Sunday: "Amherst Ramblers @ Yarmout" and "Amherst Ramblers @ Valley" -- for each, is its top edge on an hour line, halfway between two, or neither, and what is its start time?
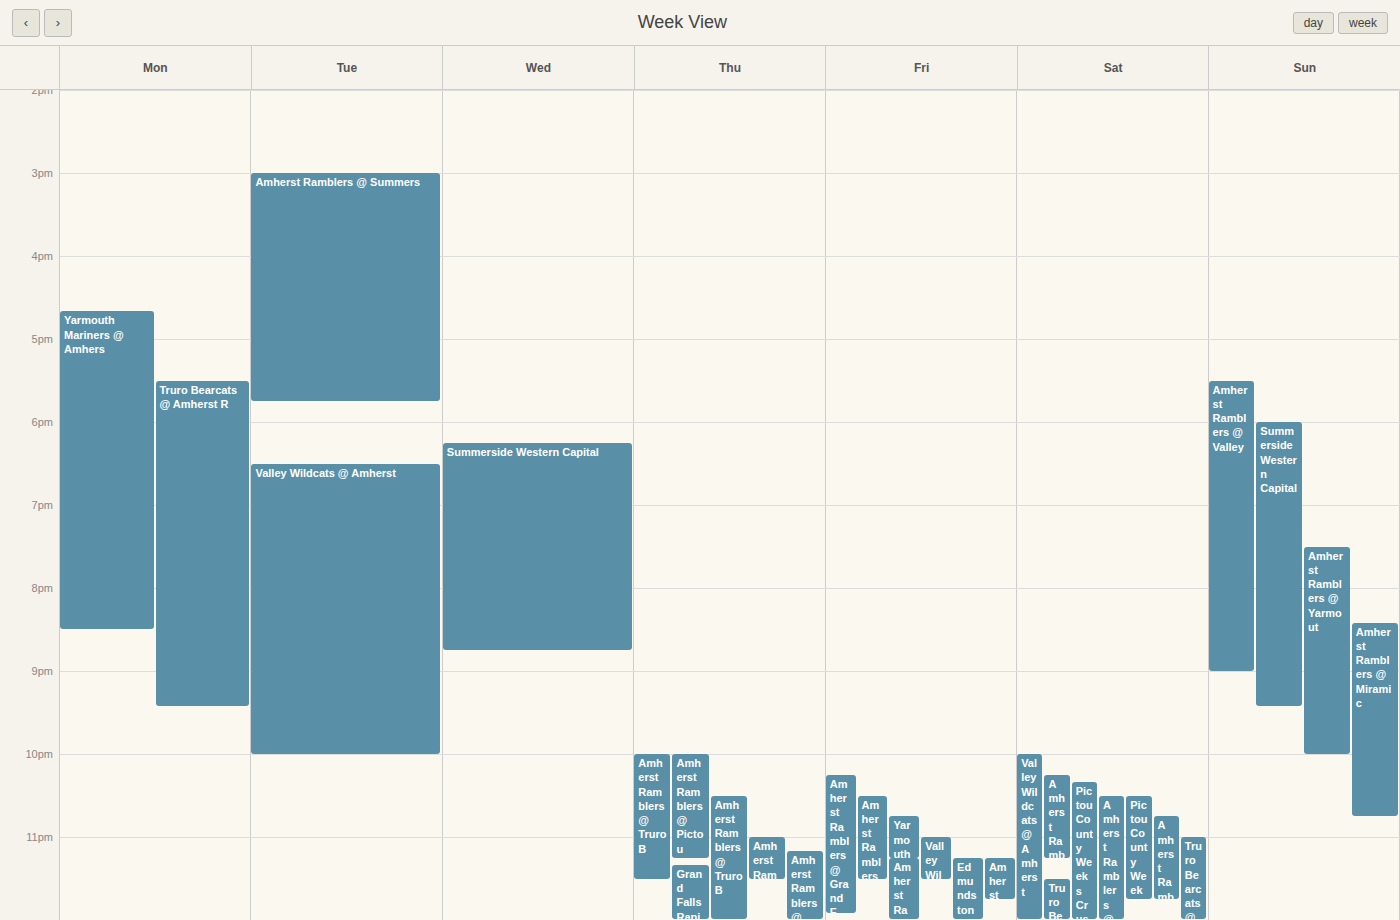
"Amherst Ramblers @ Yarmout": 7:30 PM, halfway between the 7 PM and 8 PM lines. "Amherst Ramblers @ Valley": 5:30 PM, halfway between the 5 PM and 6 PM lines.